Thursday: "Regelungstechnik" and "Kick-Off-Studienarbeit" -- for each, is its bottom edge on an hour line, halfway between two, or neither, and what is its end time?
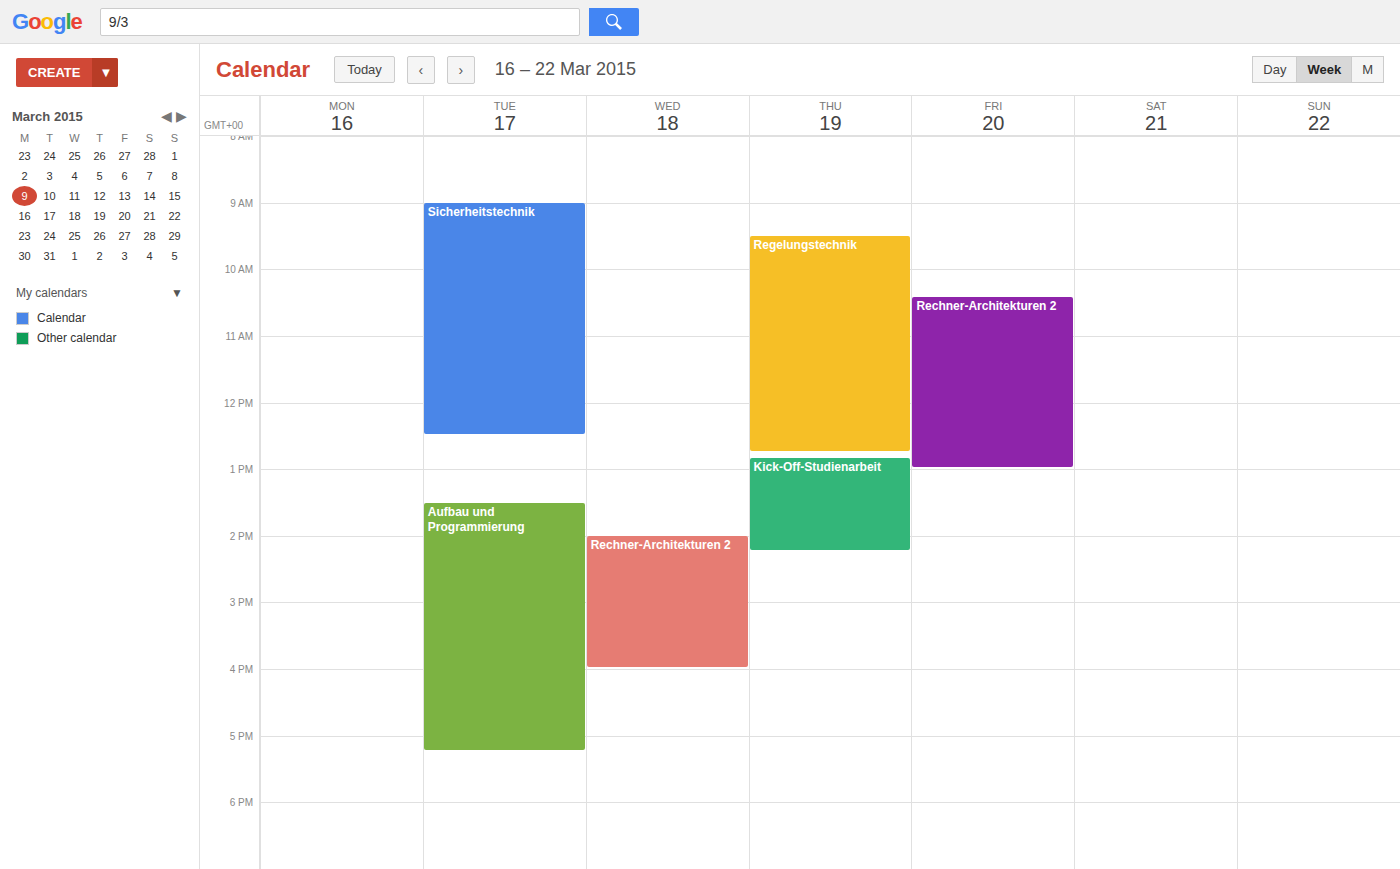
"Regelungstechnik": 12:45 PM, neither: three quarters of the way from the 12 PM line to the 1 PM line. "Kick-Off-Studienarbeit": 2:15 PM, neither: a quarter of the way from the 2 PM line to the 3 PM line.